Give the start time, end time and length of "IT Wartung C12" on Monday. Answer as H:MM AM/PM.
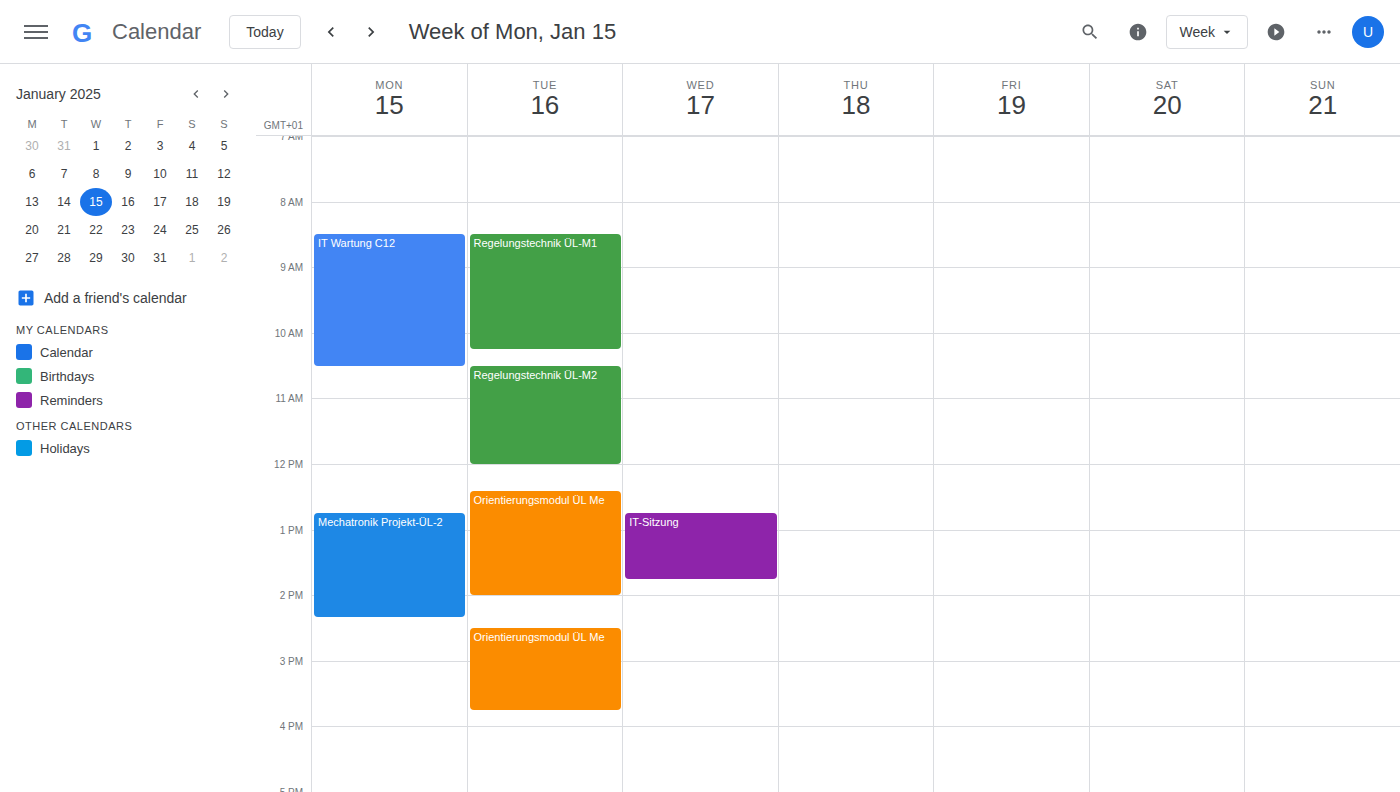
8:30 AM to 10:30 AM, 2 hours